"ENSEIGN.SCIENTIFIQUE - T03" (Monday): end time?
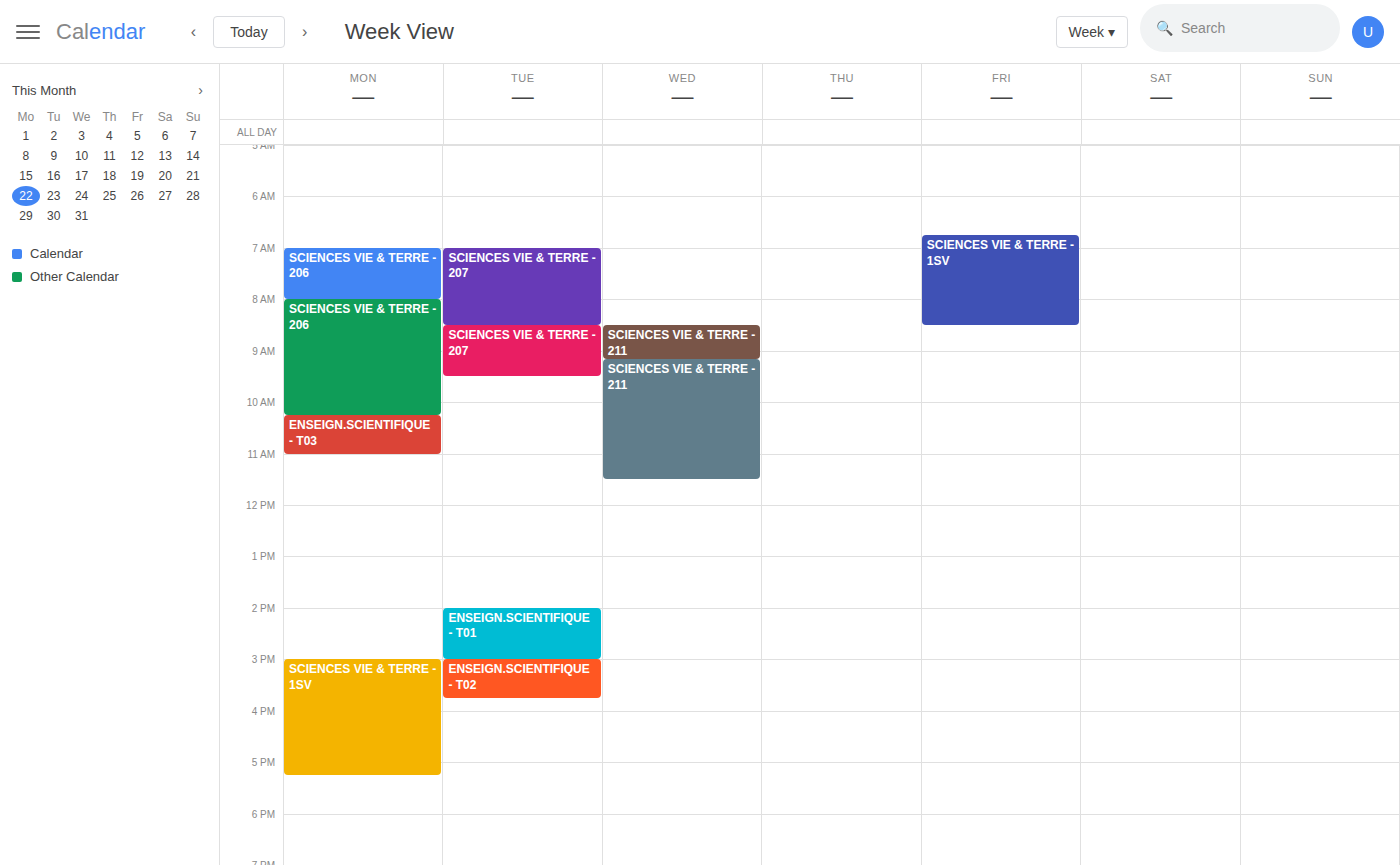
11:00 AM